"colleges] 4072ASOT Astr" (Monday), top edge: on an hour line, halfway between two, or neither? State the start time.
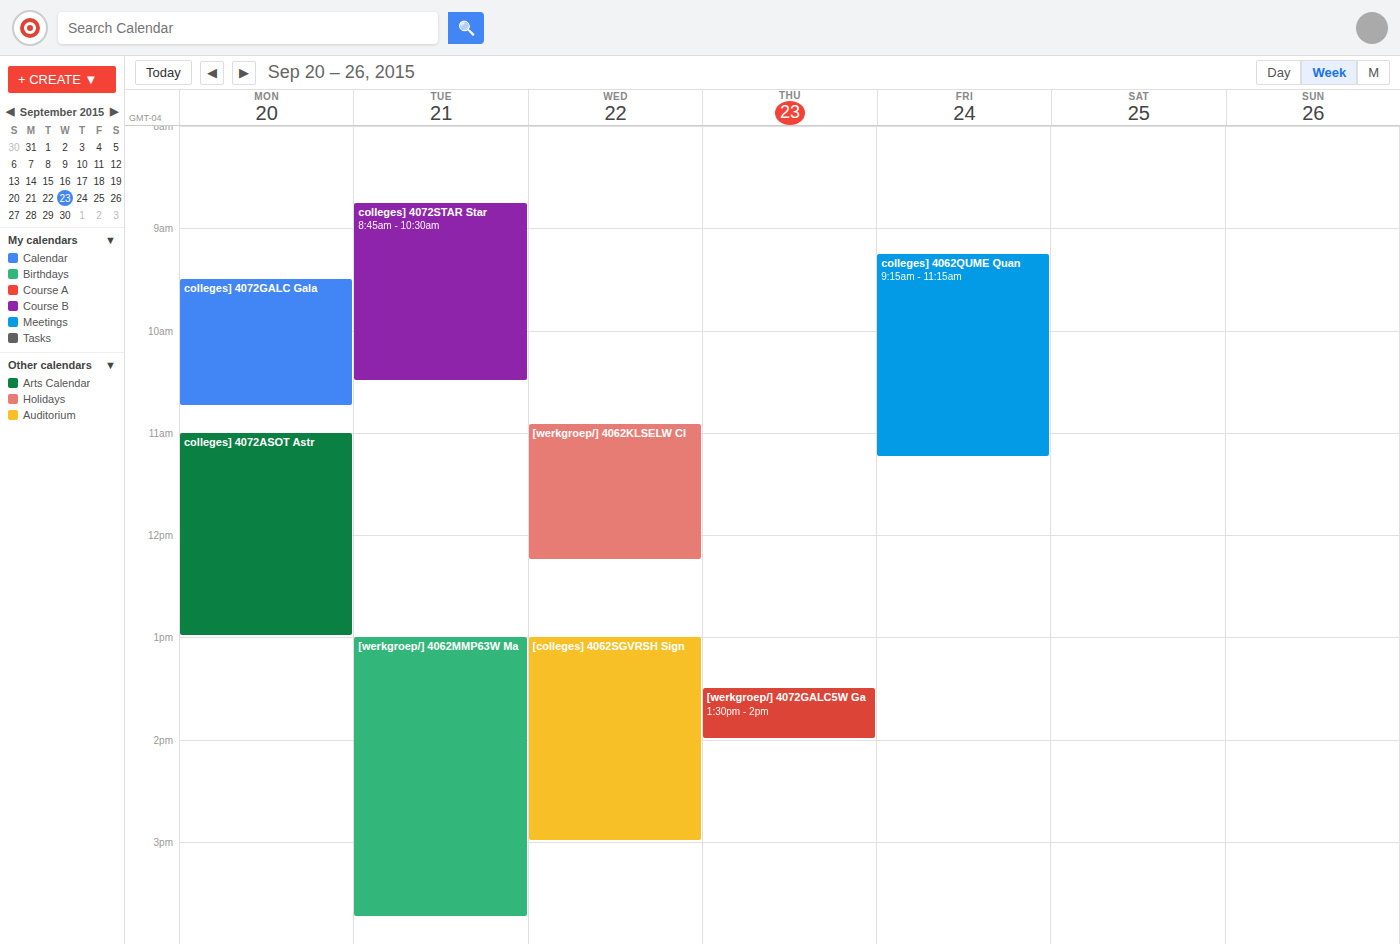
11:00 AM -- exactly on the 11 AM line.